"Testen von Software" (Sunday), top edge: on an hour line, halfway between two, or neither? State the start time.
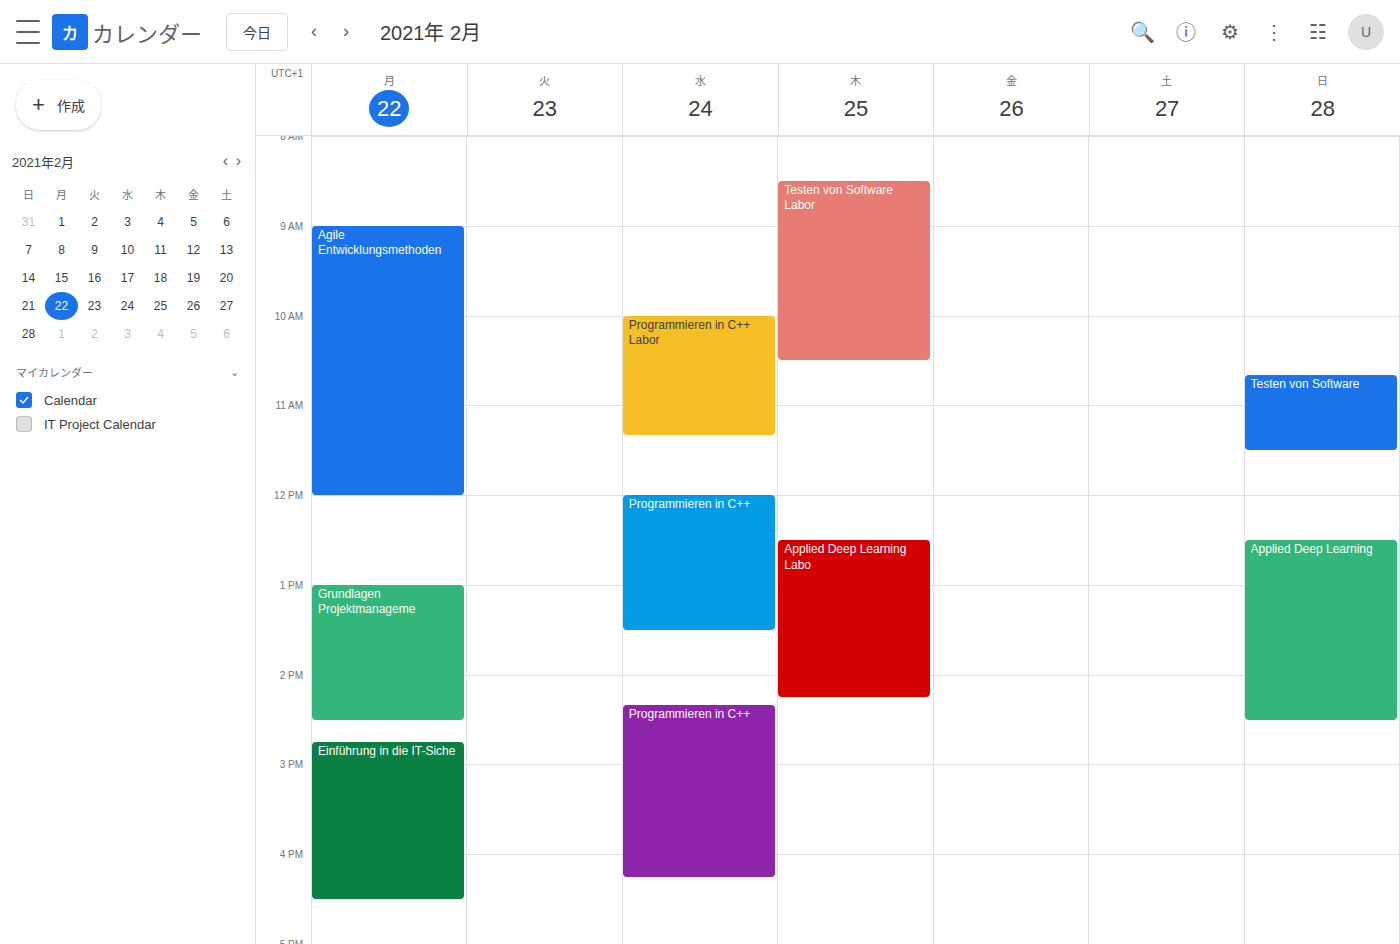
10:40 AM -- neither: 40 minutes below the 10 AM line and 20 minutes above the 11 AM line.